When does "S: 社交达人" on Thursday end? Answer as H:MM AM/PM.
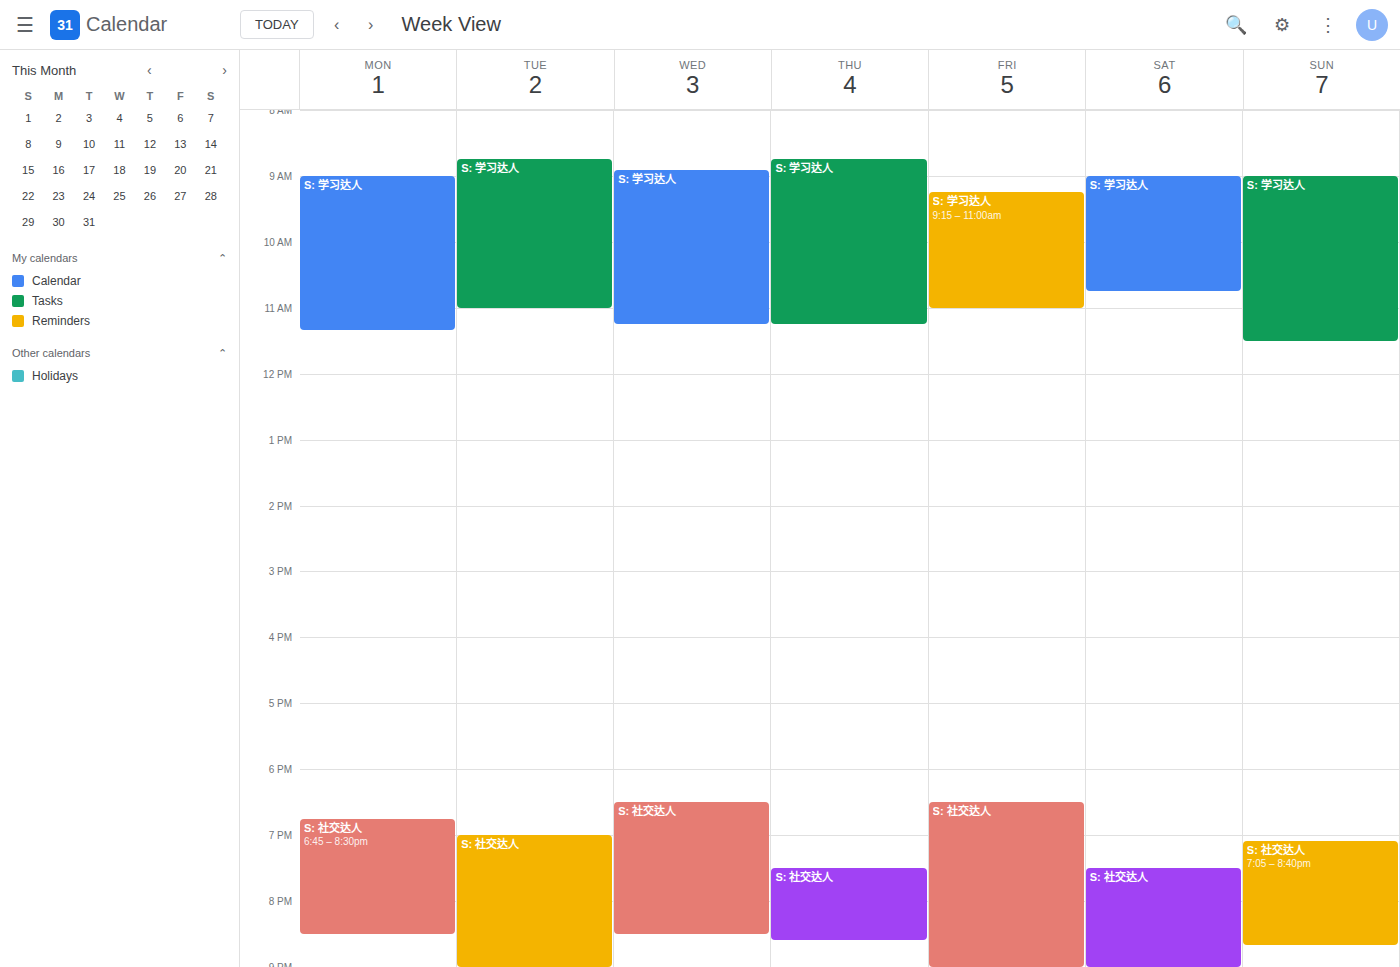
8:35 PM